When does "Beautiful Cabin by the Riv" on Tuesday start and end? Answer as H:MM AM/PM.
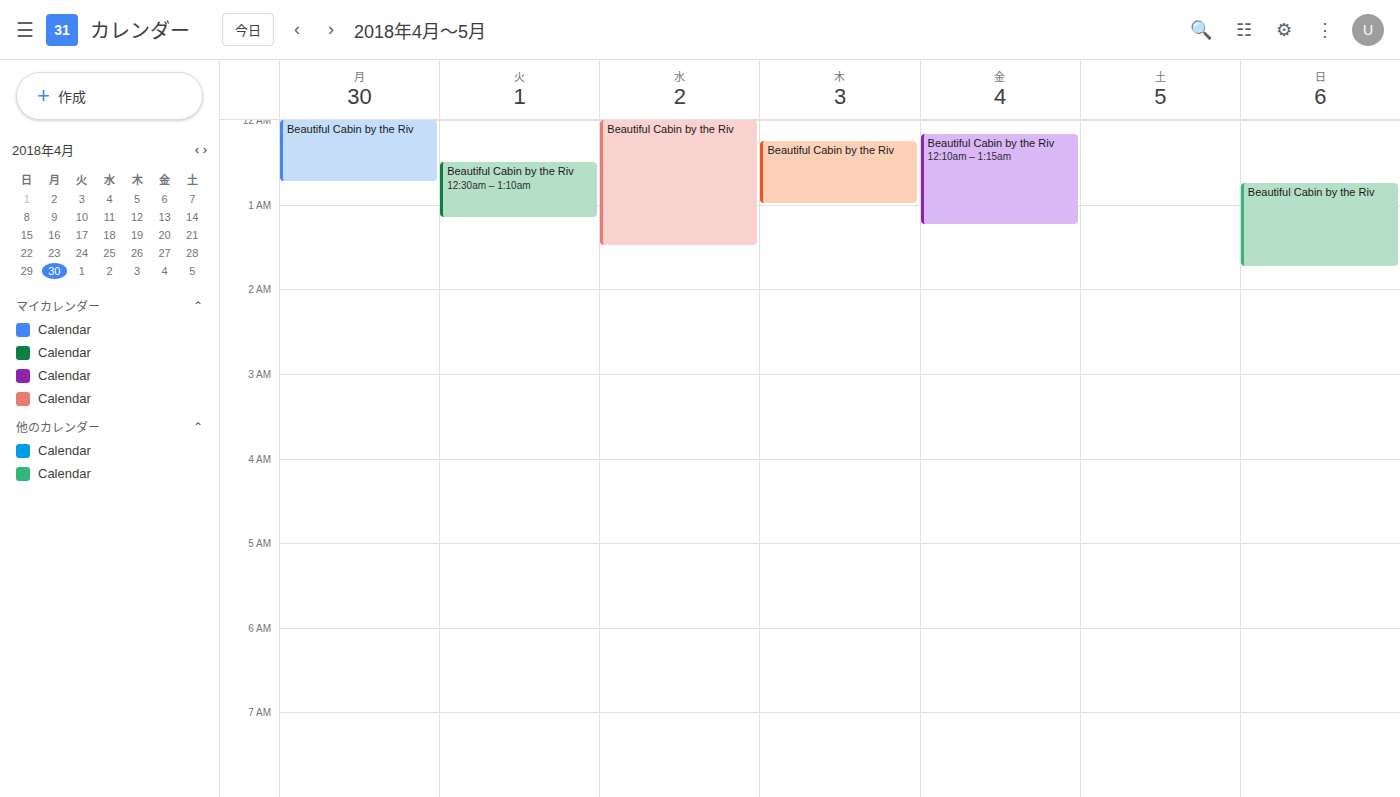
12:30 AM to 1:10 AM